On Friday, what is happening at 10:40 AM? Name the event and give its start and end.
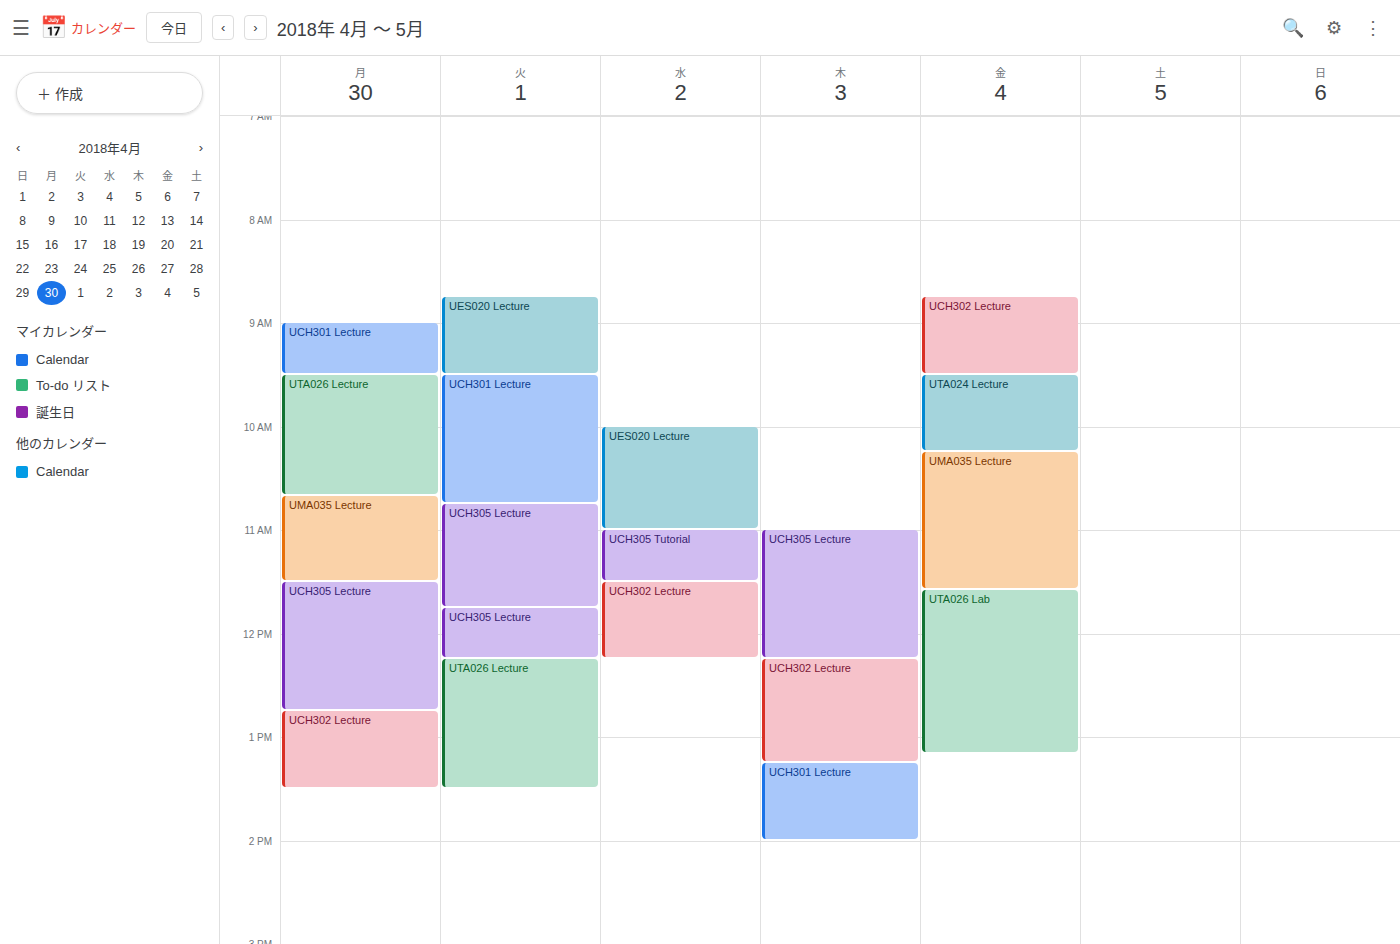
"UMA035 Lecture", 10:15 AM to 11:35 AM